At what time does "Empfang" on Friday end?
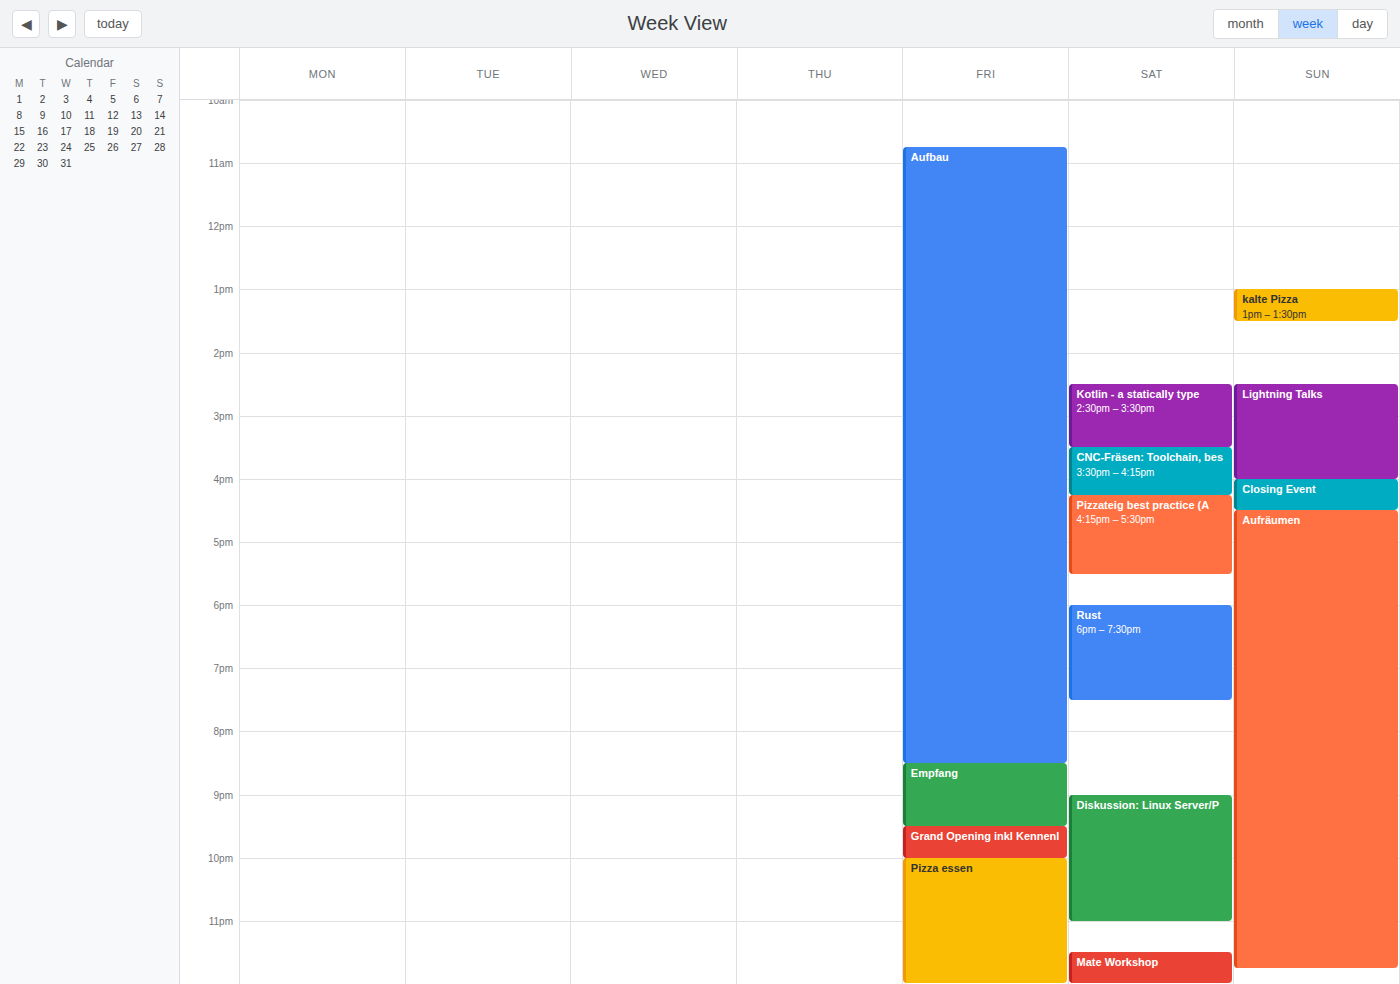
9:30 PM